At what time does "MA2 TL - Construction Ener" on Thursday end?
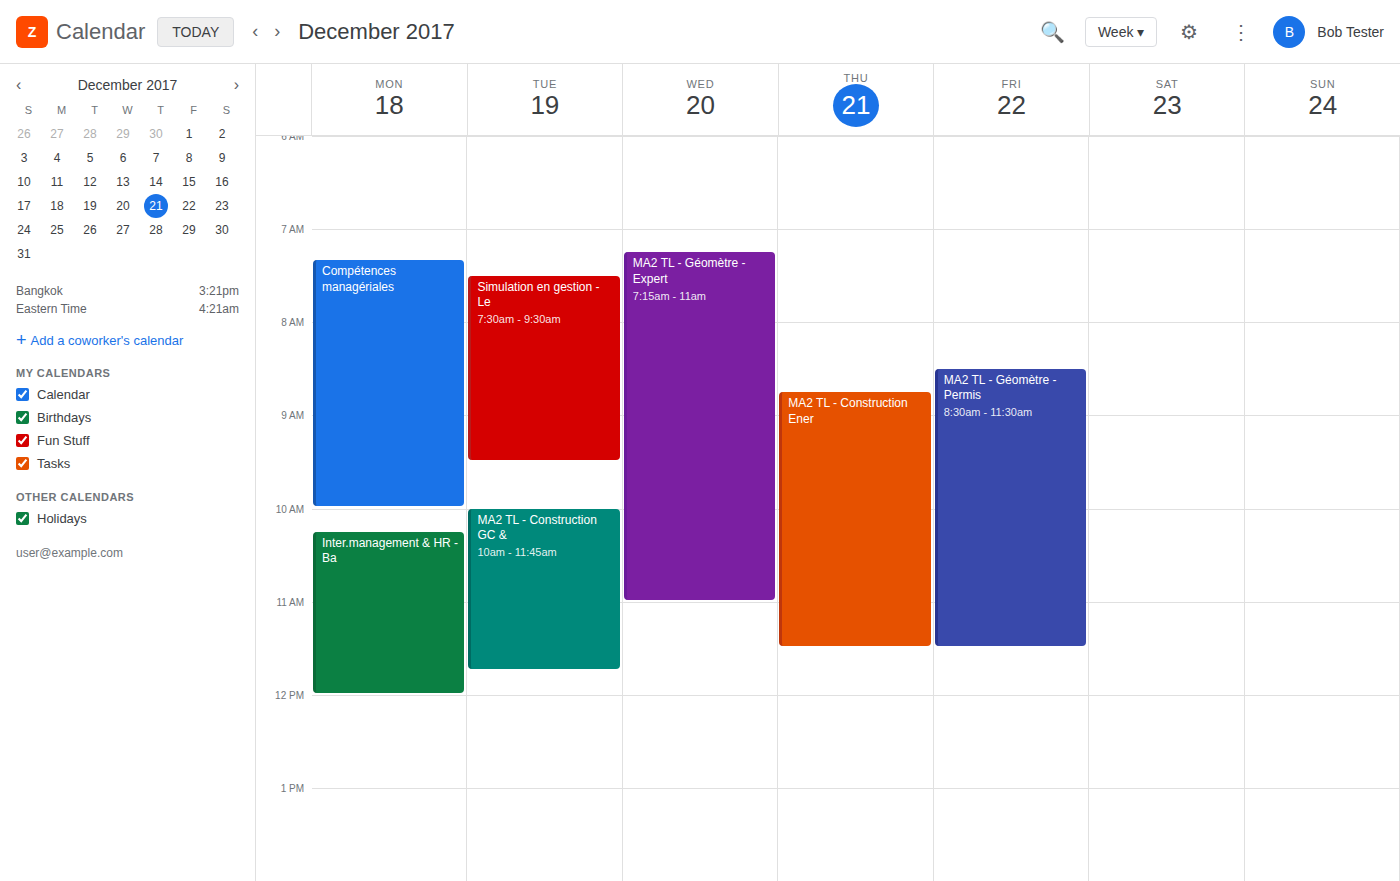
11:30 AM